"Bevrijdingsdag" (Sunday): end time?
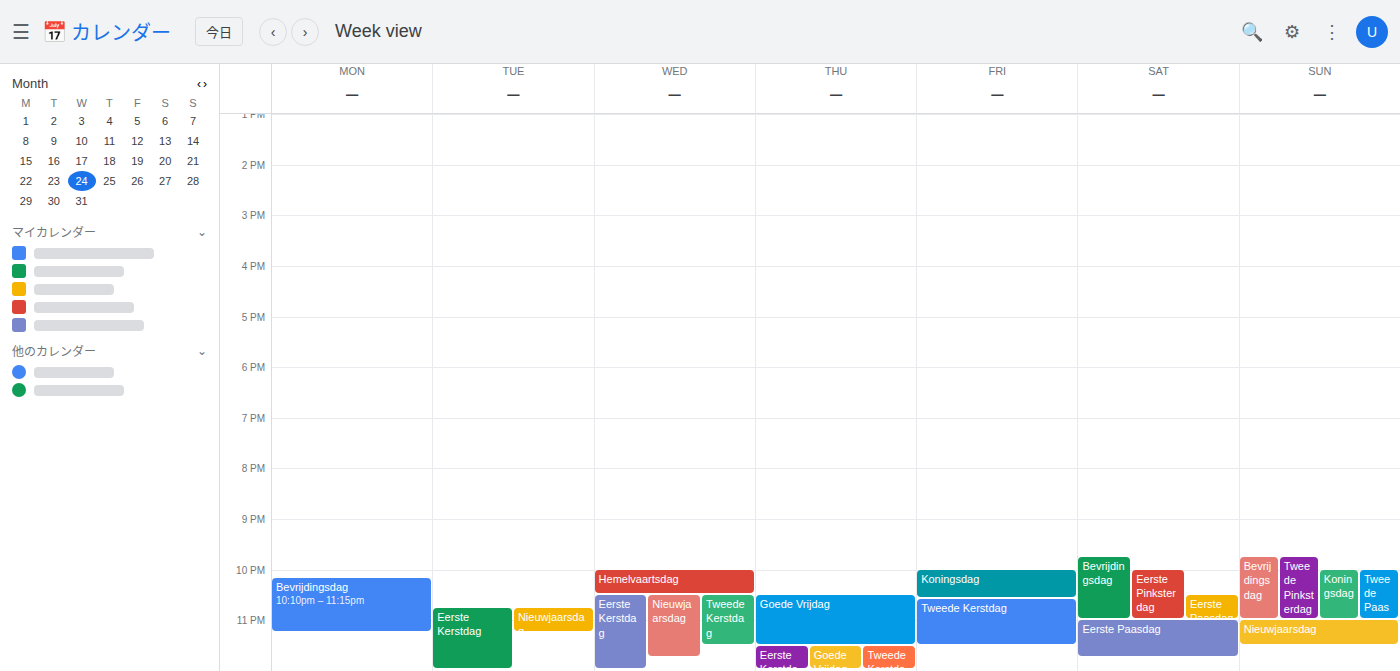
11:00 PM